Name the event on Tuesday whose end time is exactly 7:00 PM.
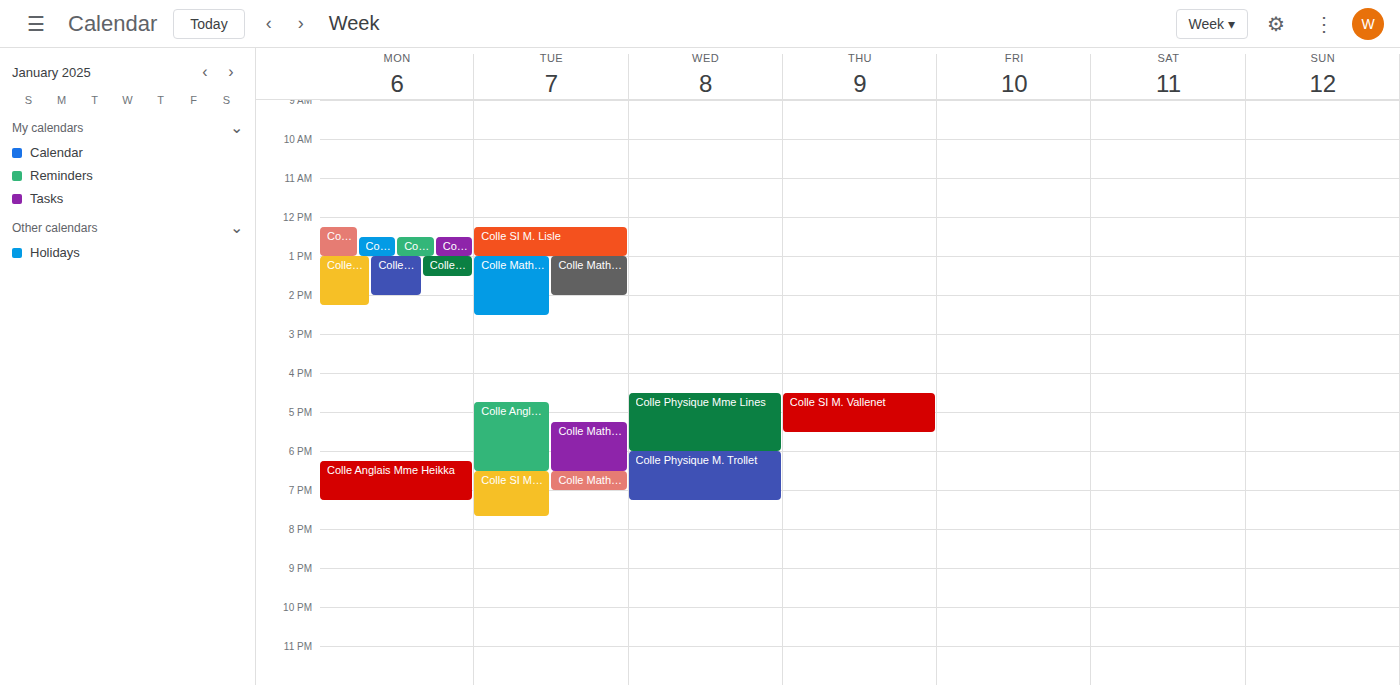
"Colle Maths M. Raymond"